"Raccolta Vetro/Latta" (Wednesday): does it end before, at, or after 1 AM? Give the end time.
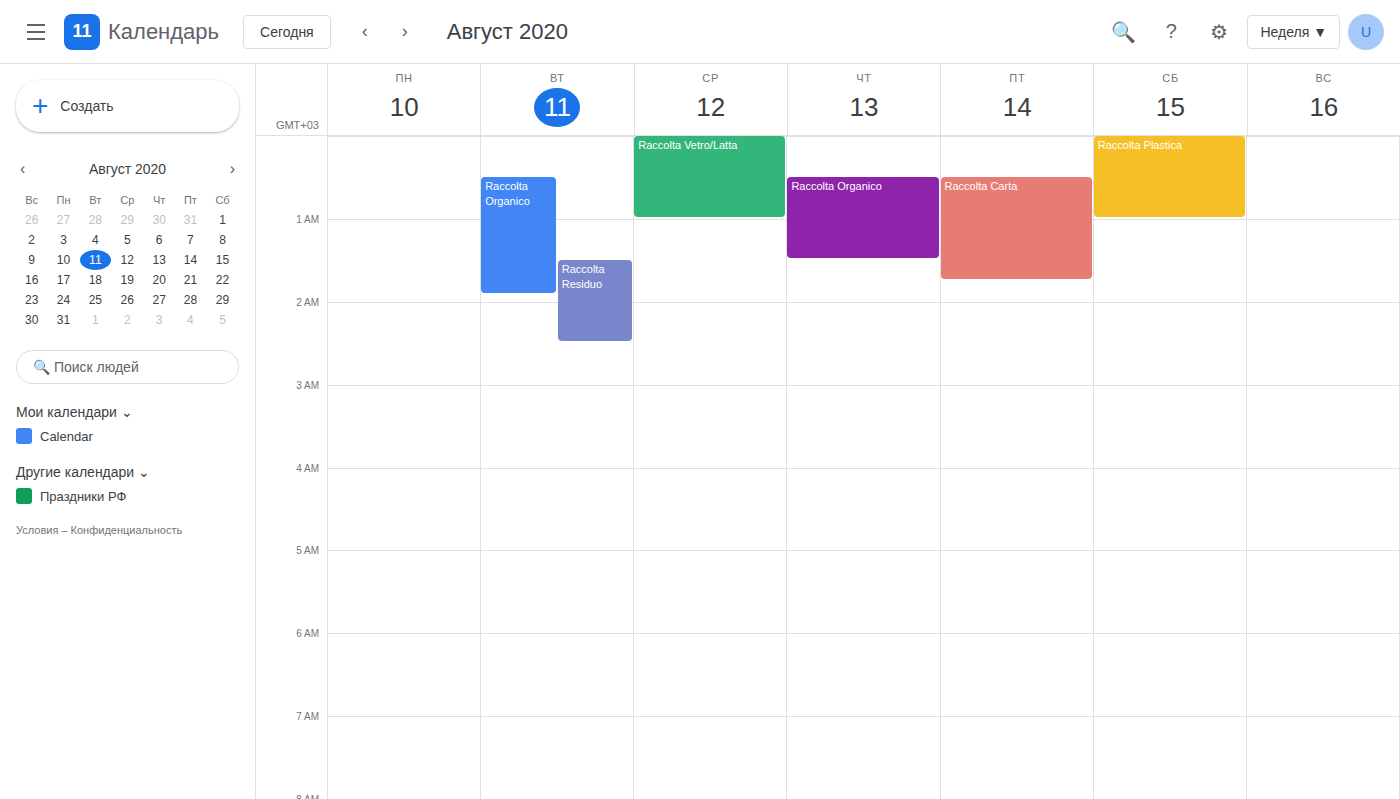
1:00 AM -- exactly at 1 AM, on the 1 AM line.